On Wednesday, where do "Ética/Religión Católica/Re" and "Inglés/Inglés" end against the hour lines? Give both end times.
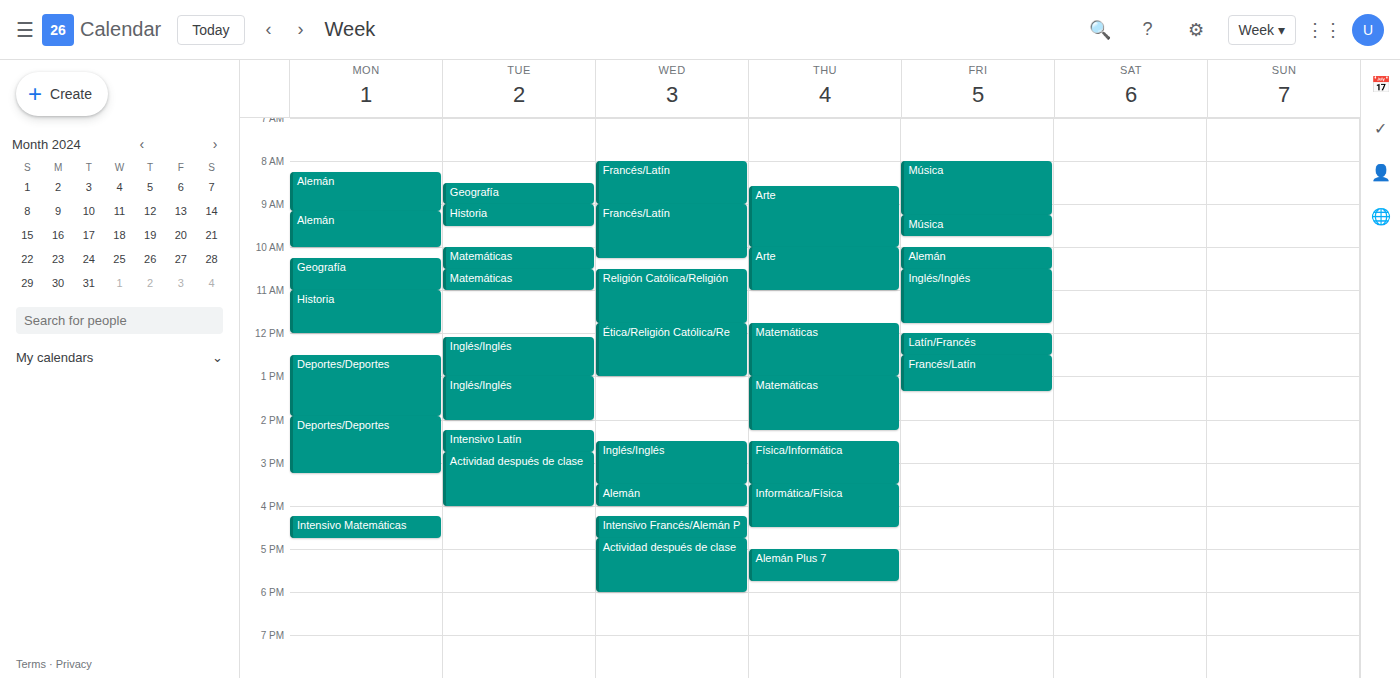
"Ética/Religión Católica/Re": 1:00 PM, exactly on the 1 PM line. "Inglés/Inglés": 3:30 PM, halfway between the 3 PM and 4 PM lines.